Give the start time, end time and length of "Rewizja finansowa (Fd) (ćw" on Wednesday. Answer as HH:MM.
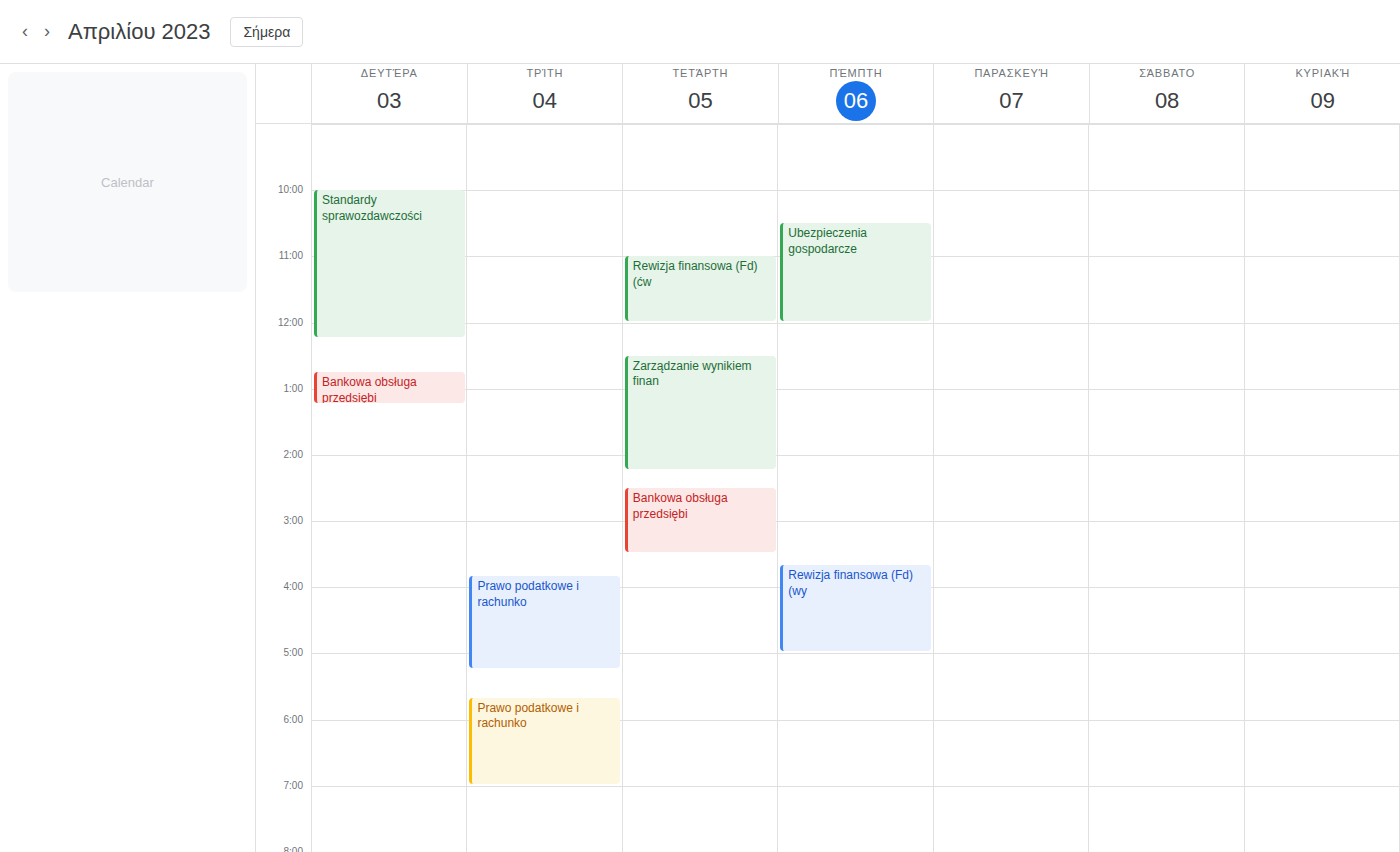
11:00 to 12:00, 1 hour